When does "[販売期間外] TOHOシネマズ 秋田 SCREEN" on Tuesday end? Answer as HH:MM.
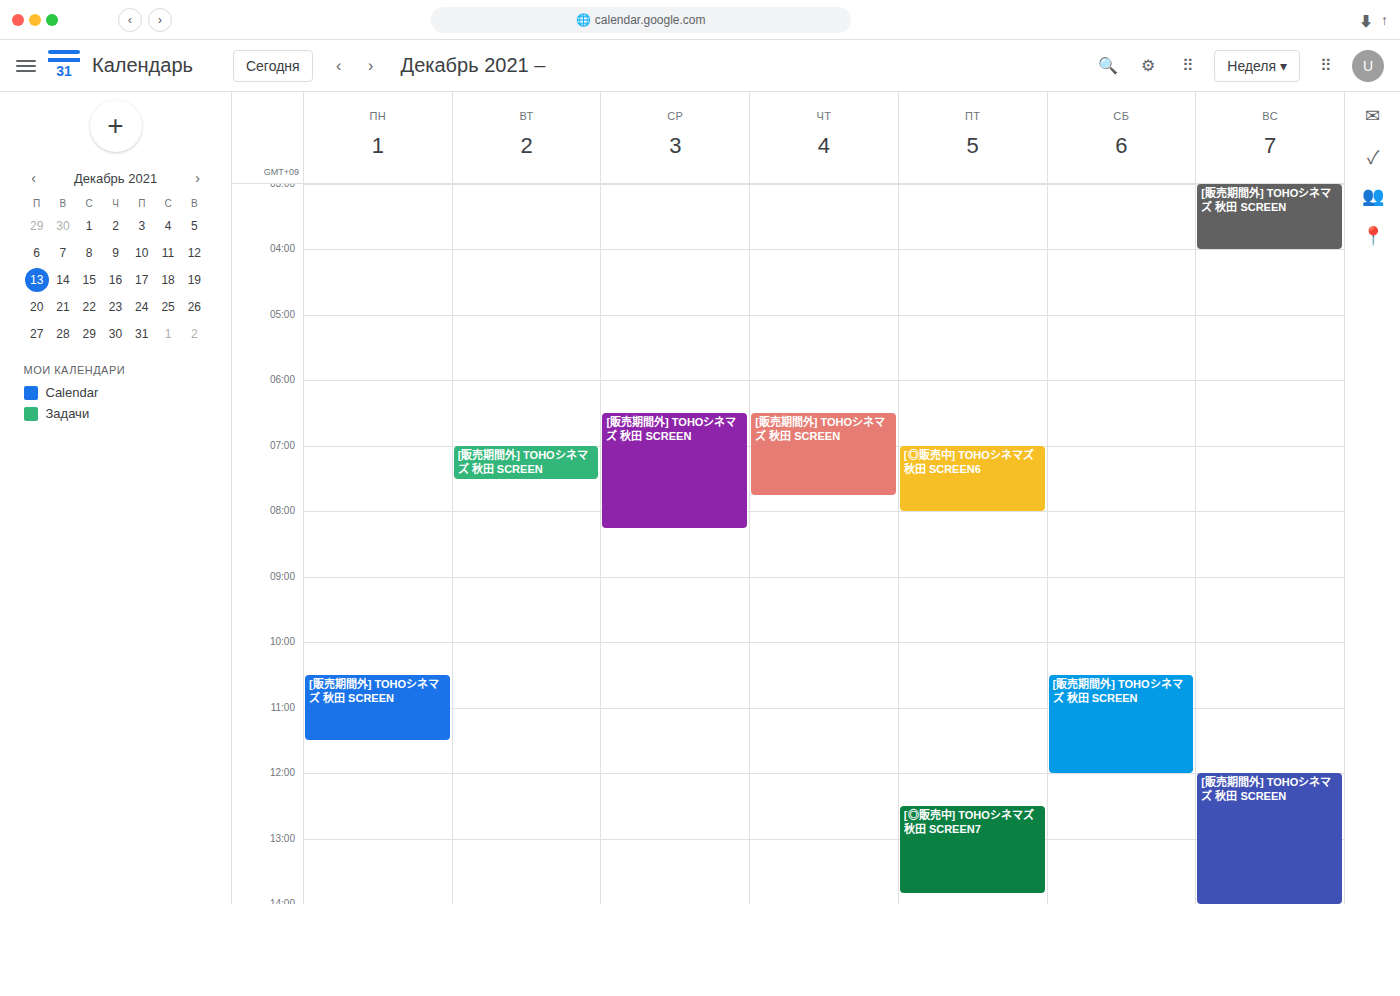
07:30